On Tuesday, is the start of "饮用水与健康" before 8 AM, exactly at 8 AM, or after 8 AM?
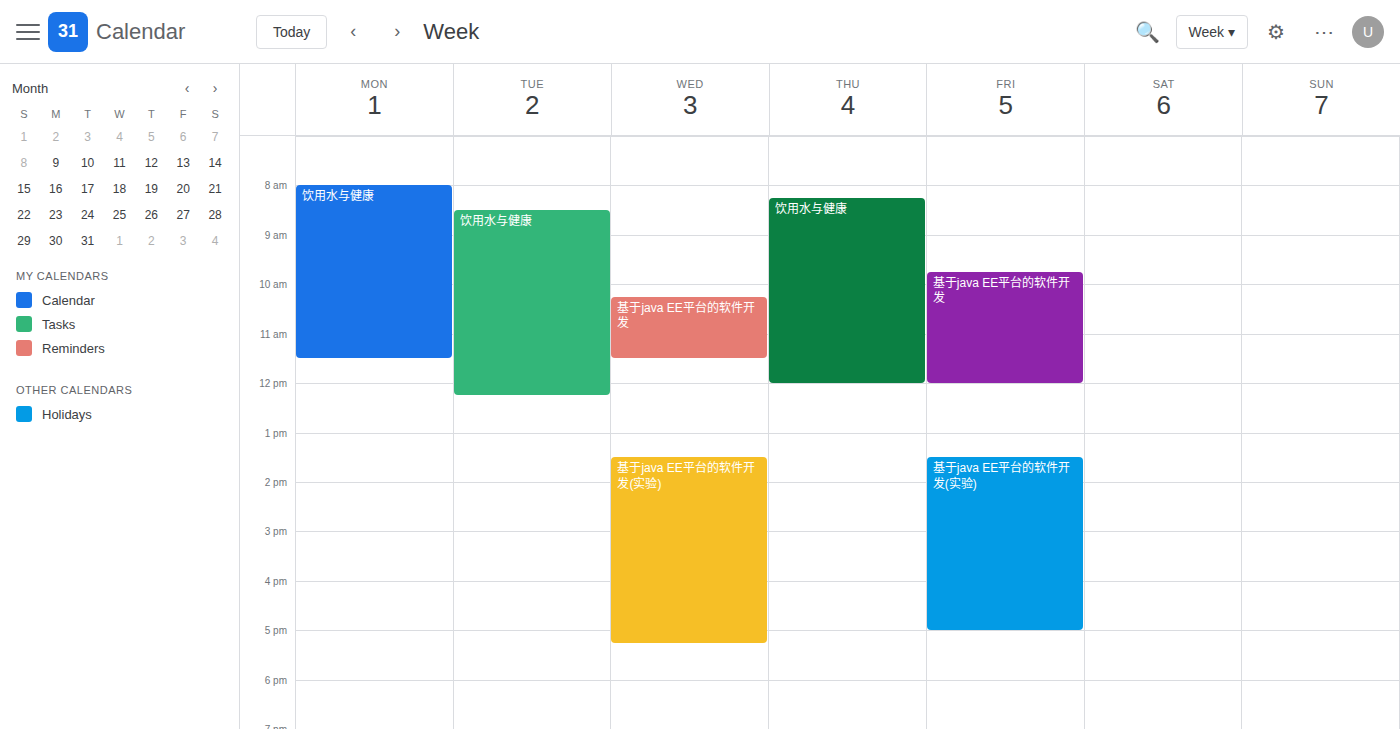
8:30 AM -- after 8 AM, 30 minutes below the 8 AM line.